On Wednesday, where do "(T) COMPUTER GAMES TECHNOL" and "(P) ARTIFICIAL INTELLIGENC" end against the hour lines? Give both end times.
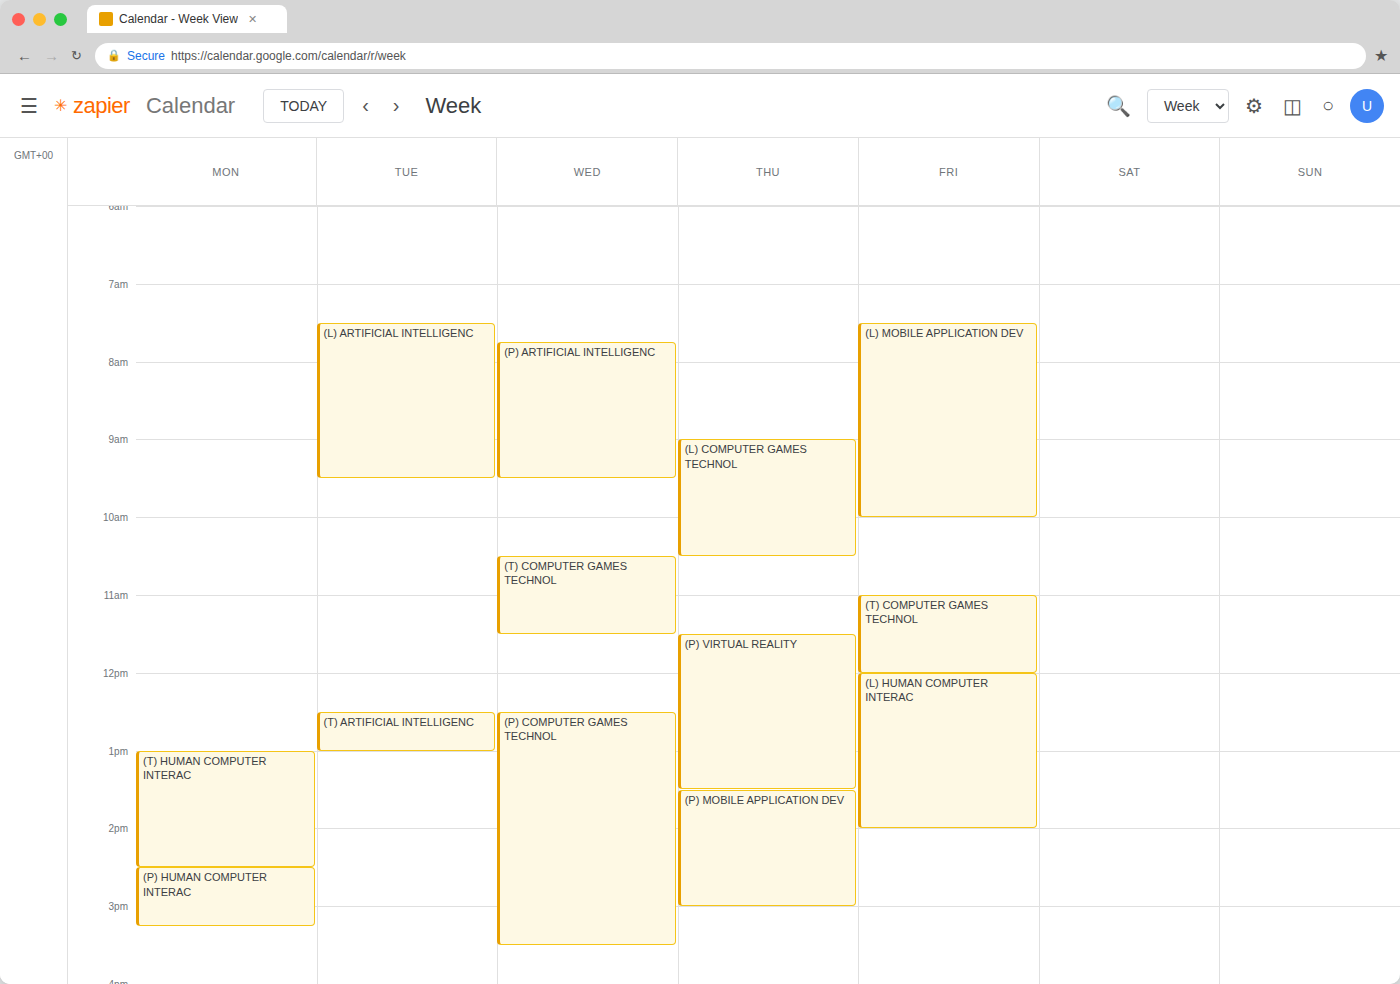
"(T) COMPUTER GAMES TECHNOL": 11:30 AM, halfway between the 11 AM and 12 PM lines. "(P) ARTIFICIAL INTELLIGENC": 9:30 AM, halfway between the 9 AM and 10 AM lines.